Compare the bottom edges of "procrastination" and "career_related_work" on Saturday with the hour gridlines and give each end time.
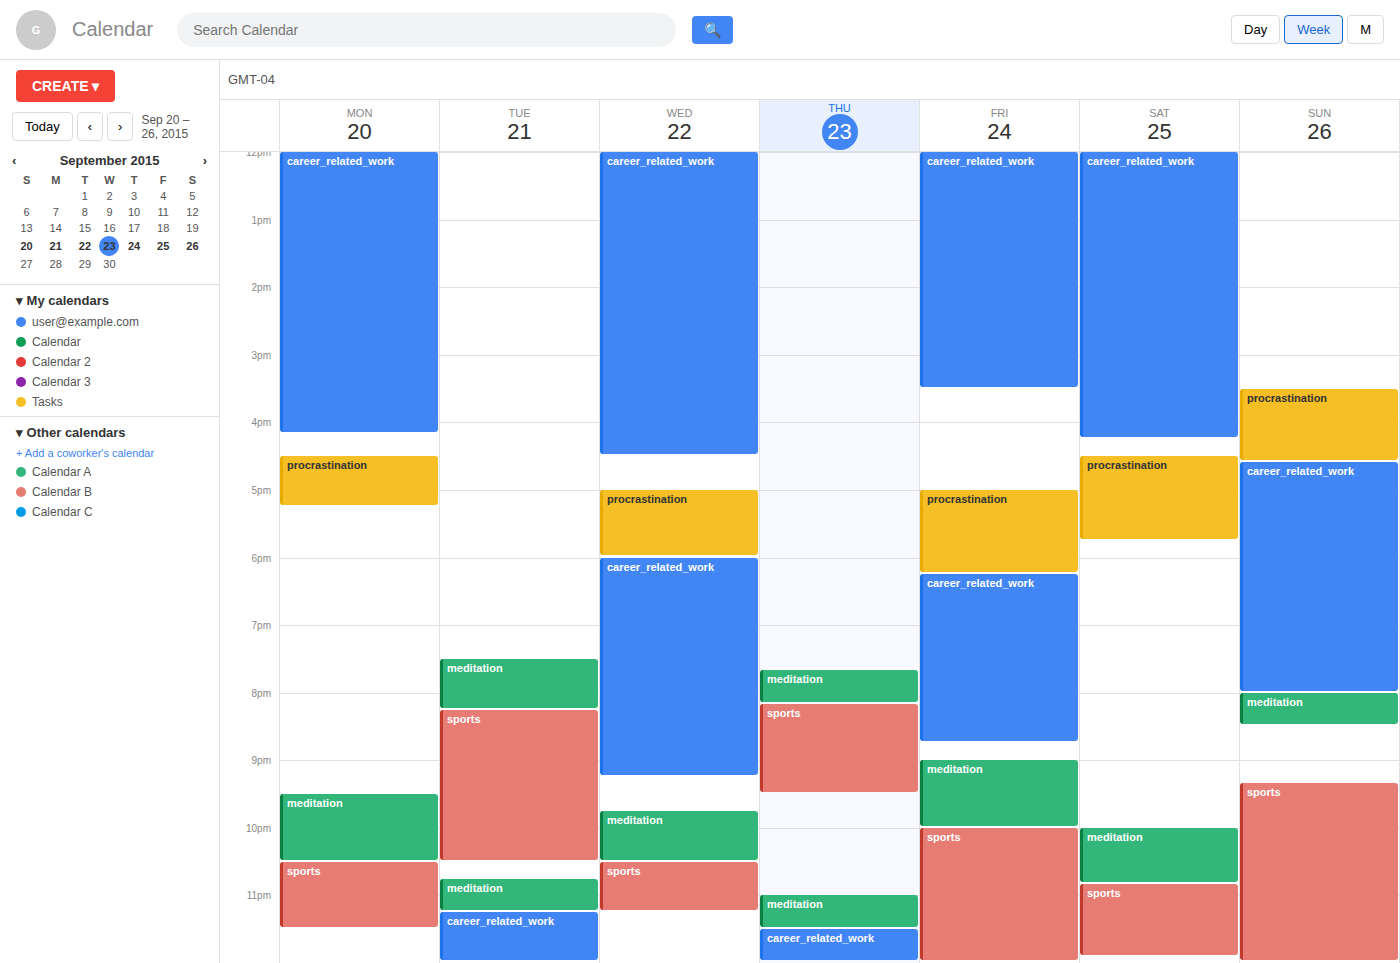
"procrastination": 5:45 PM, neither: three quarters of the way from the 5 PM line to the 6 PM line. "career_related_work": 4:15 PM, neither: a quarter of the way from the 4 PM line to the 5 PM line.